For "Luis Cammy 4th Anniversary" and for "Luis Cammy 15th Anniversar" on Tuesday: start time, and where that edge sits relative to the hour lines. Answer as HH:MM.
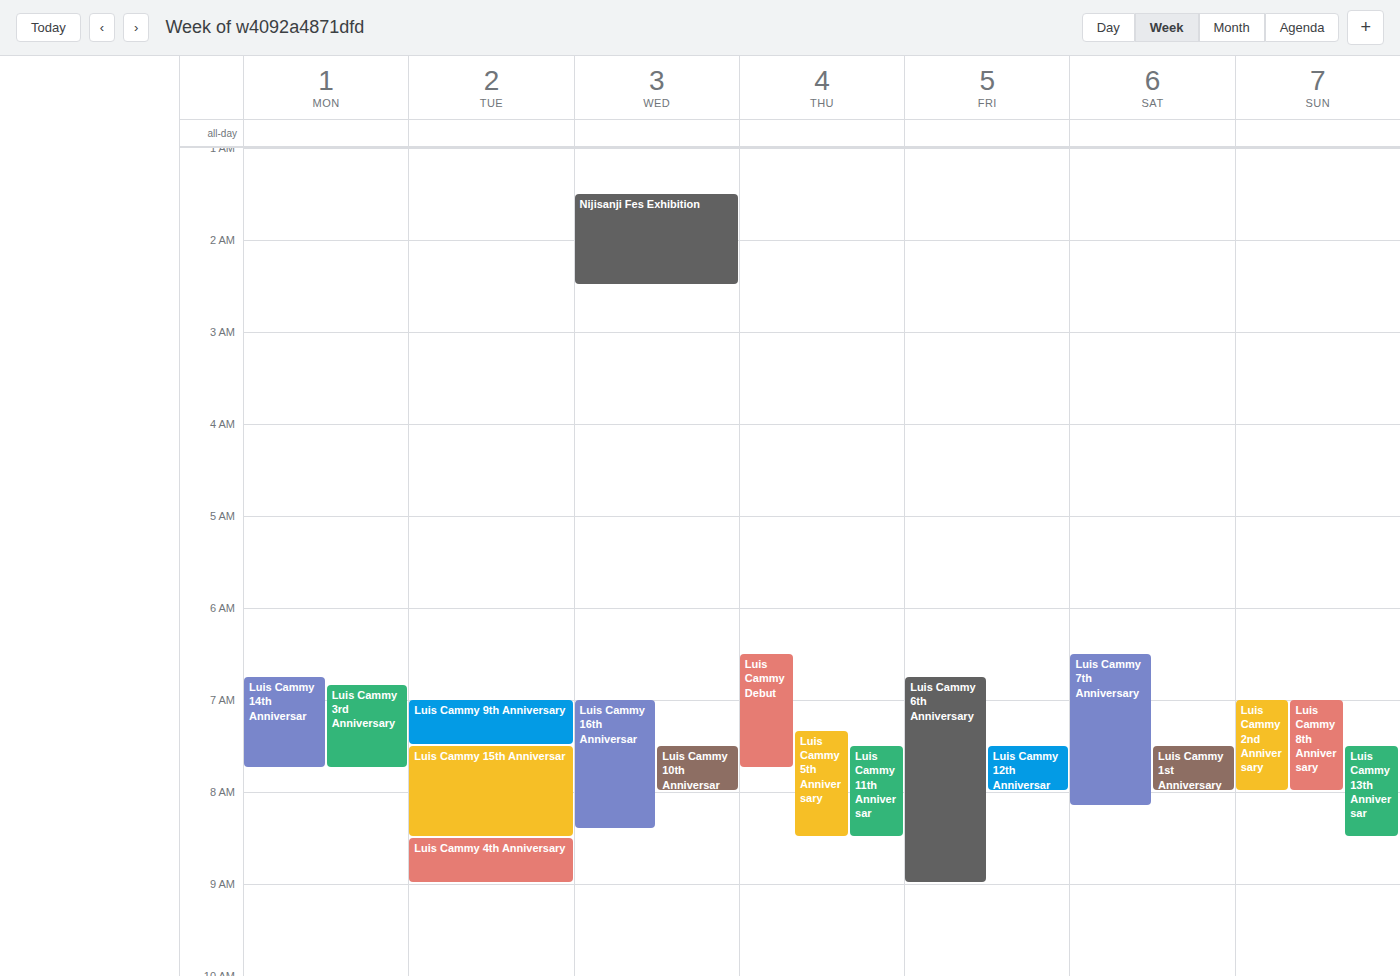
"Luis Cammy 4th Anniversary": 08:30, halfway between the 08:00 and 09:00 lines. "Luis Cammy 15th Anniversar": 07:30, halfway between the 07:00 and 08:00 lines.